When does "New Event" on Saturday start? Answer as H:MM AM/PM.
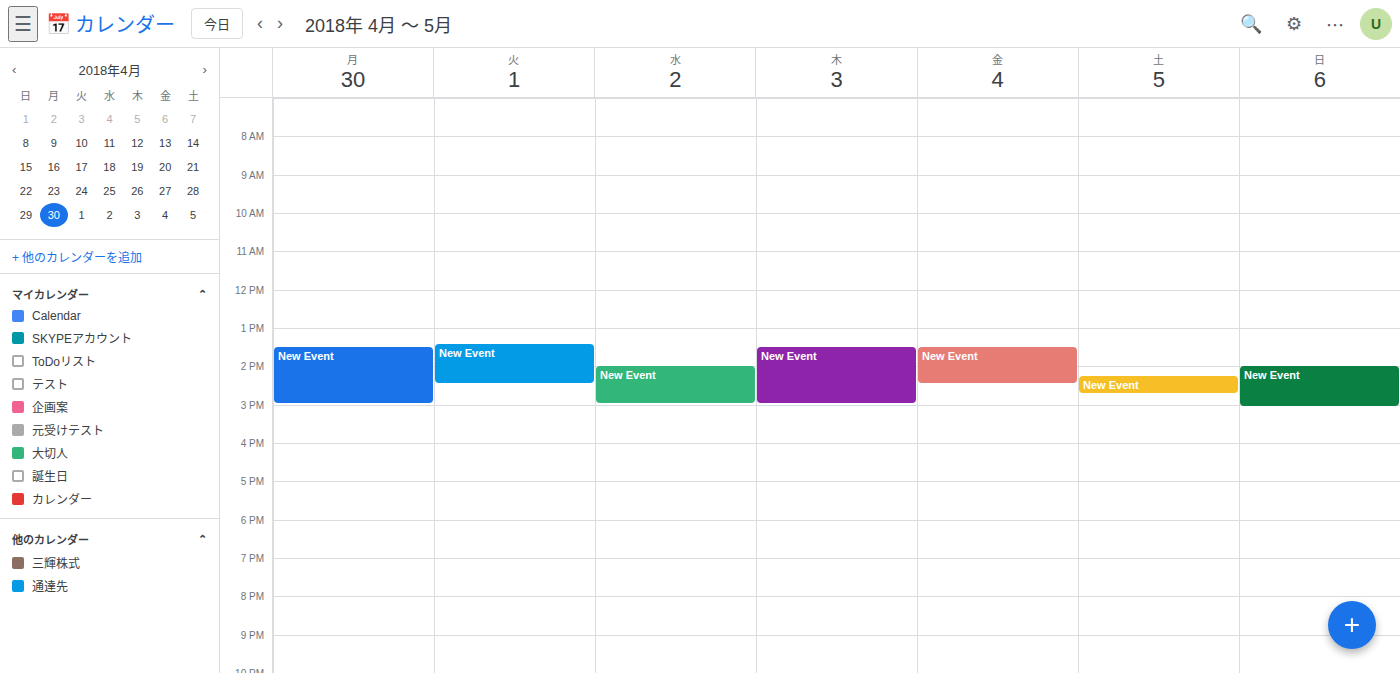
2:15 PM